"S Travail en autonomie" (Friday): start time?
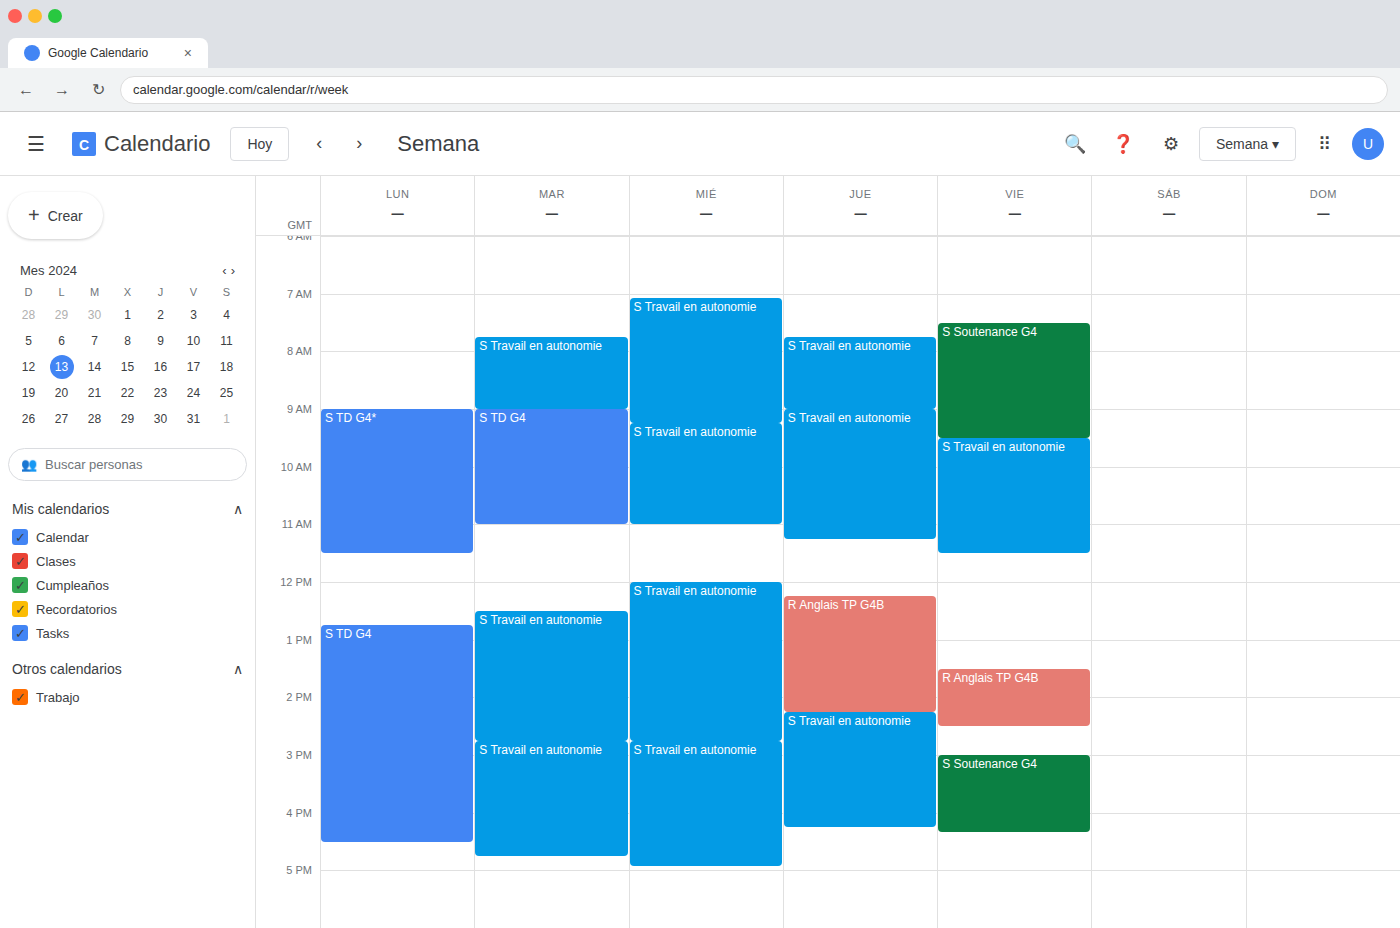
9:30 AM